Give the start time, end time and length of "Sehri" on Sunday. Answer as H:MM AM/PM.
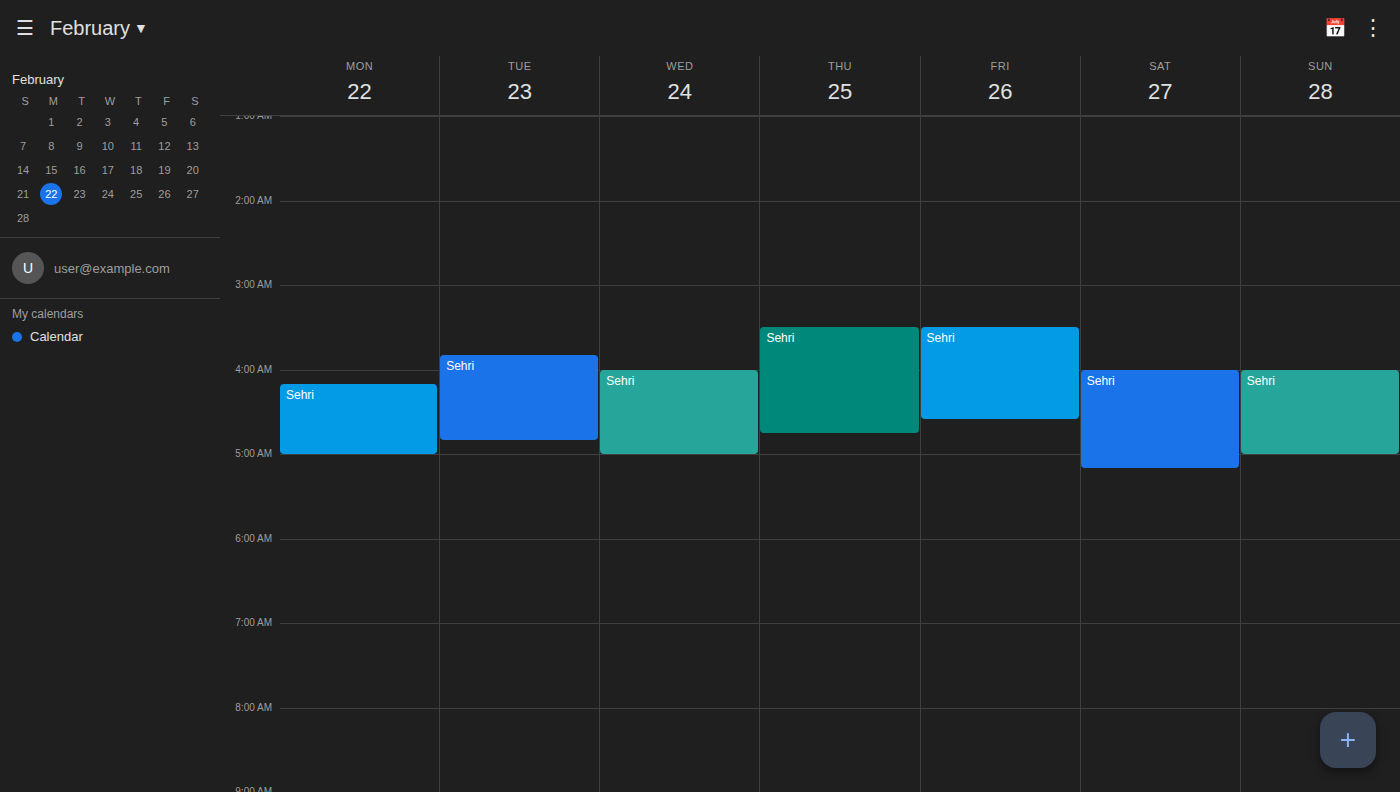
4:00 AM to 5:00 AM, 1 hour